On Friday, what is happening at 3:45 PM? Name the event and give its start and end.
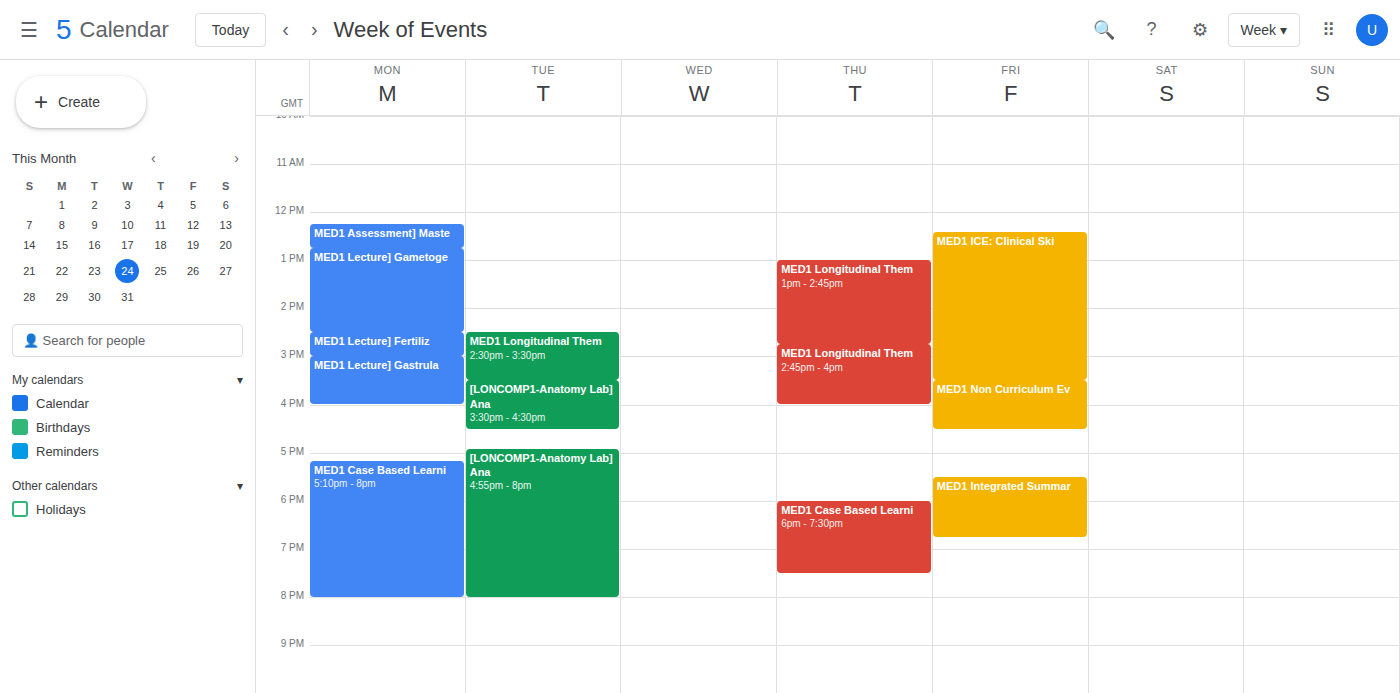
"MED1 Non Curriculum Ev", 3:30 PM to 4:30 PM